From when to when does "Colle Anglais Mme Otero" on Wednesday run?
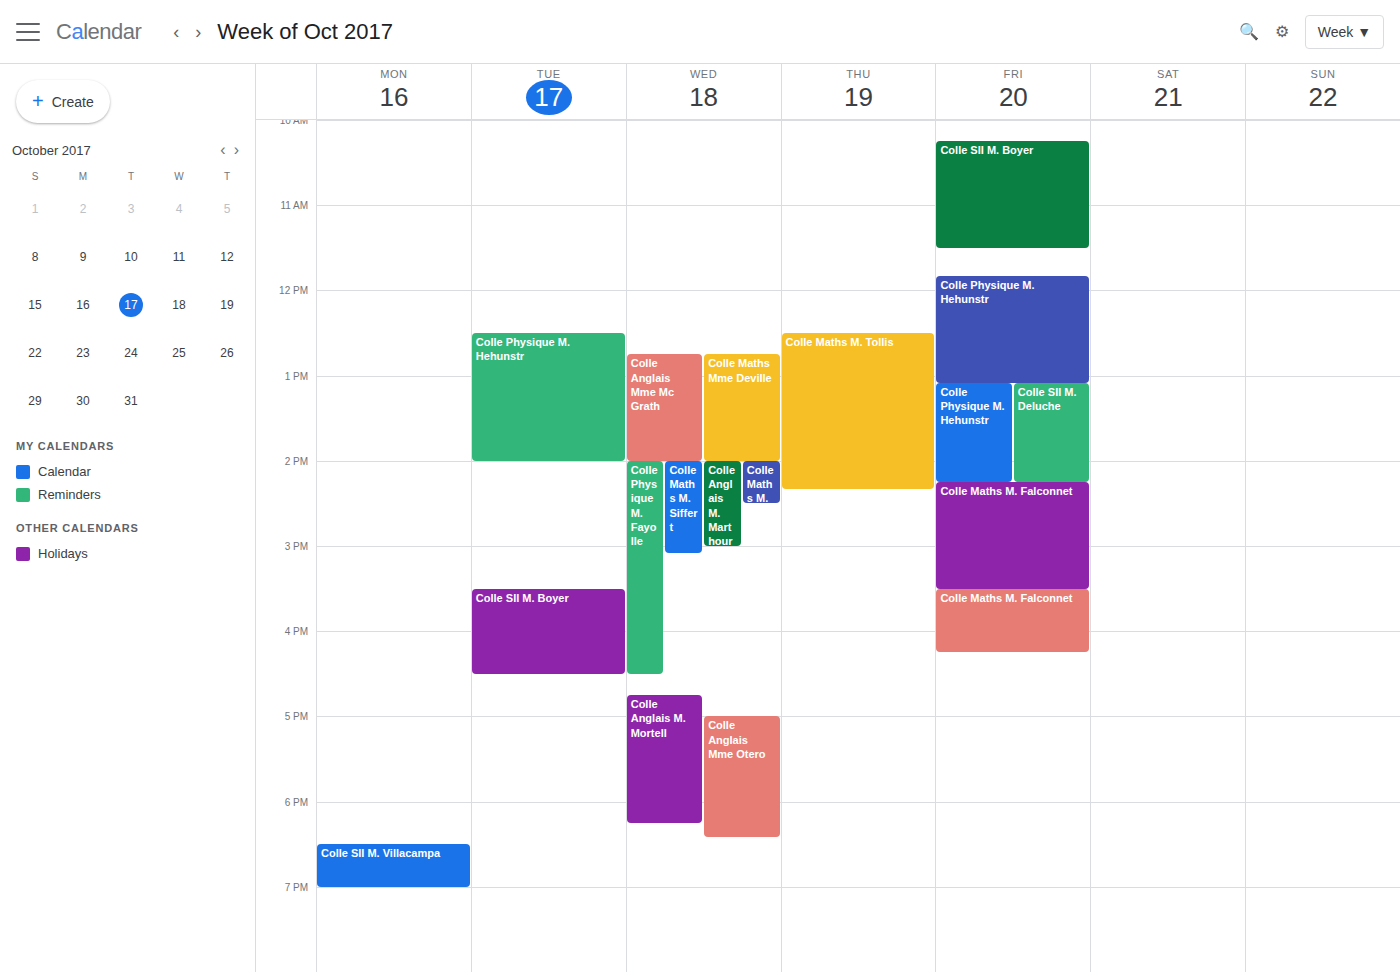
5:00 PM to 6:25 PM